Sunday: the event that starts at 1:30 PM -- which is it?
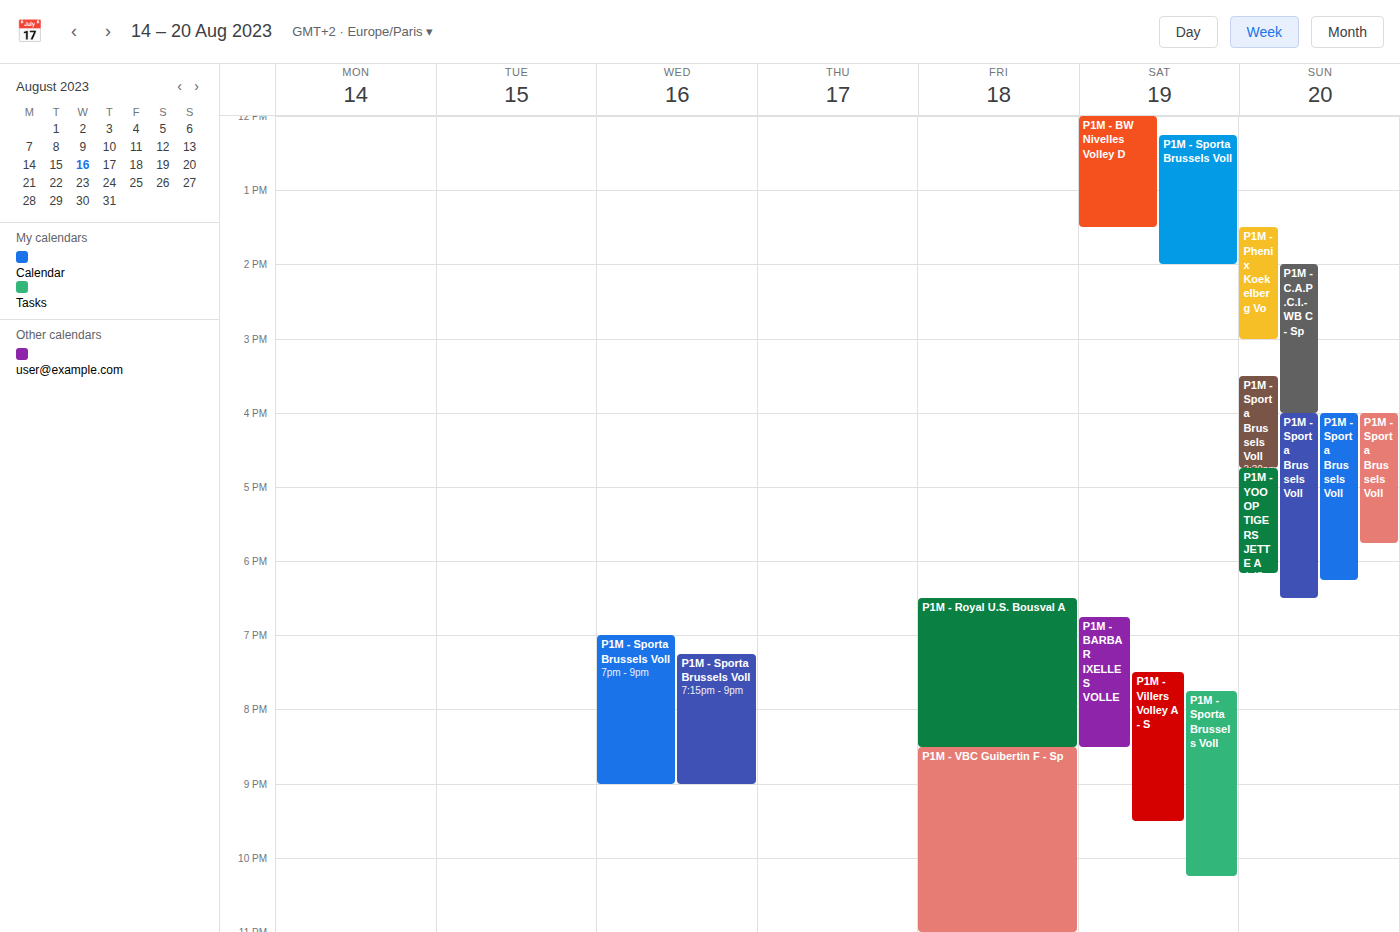
"P1M - Phenix Koekelberg Vo"